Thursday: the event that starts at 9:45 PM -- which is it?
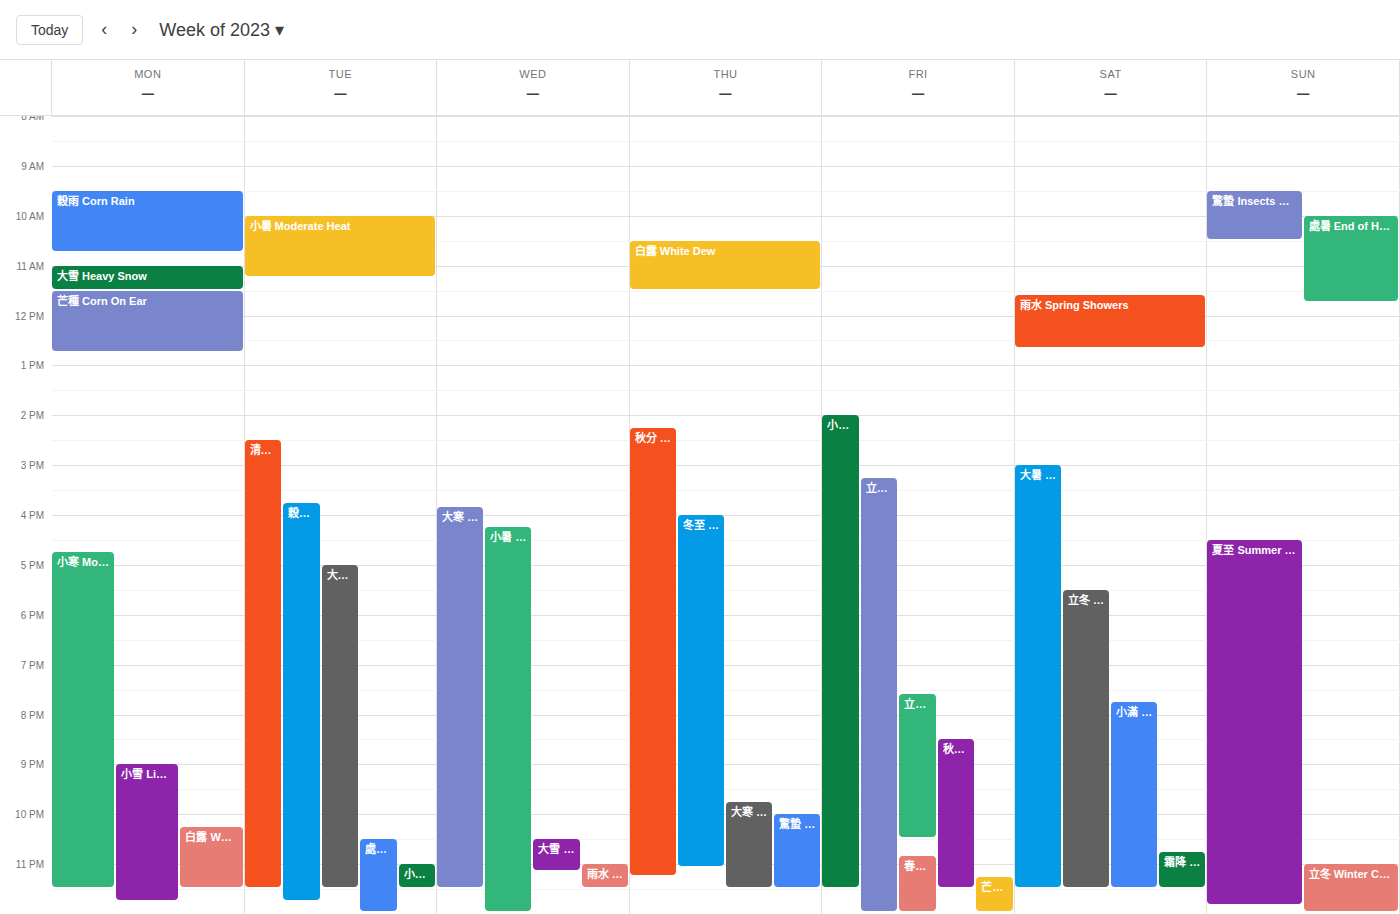
"大寒 Severe Cold"